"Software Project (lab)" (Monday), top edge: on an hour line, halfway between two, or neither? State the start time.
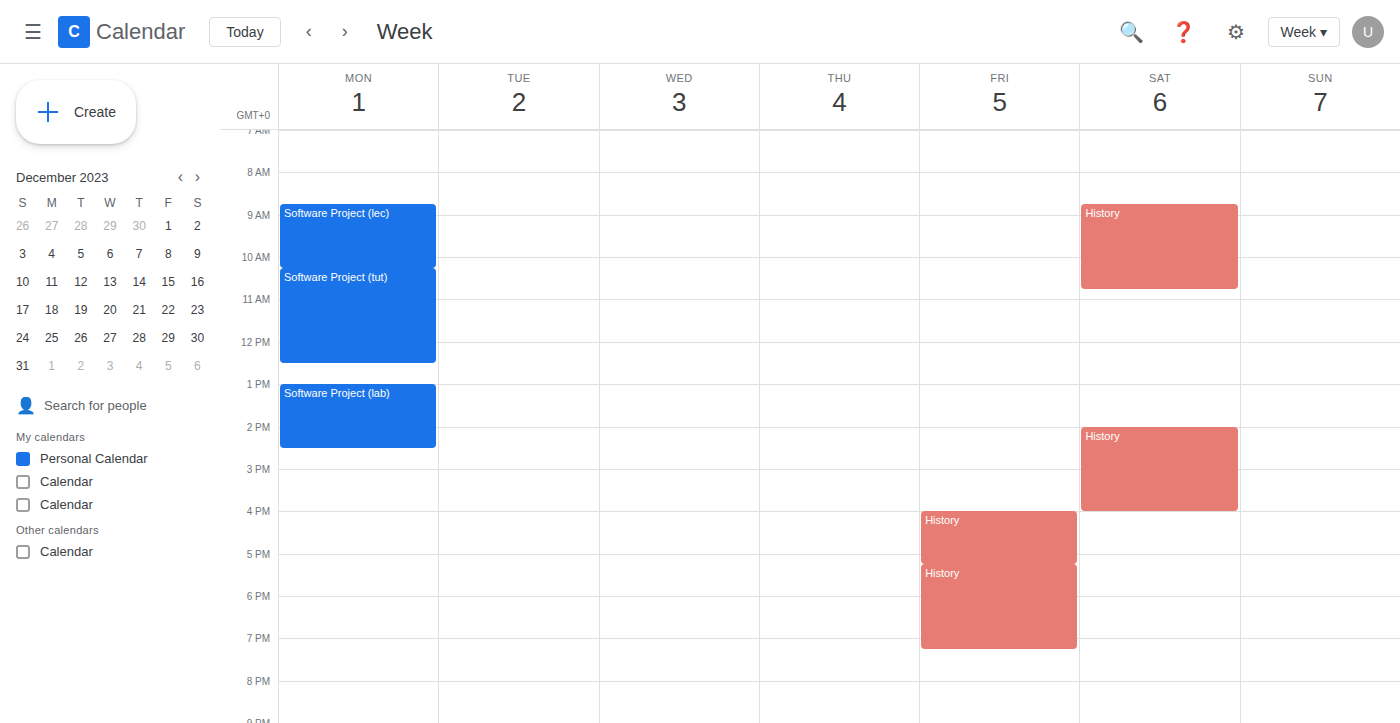
13:00 -- exactly on the 13:00 line.